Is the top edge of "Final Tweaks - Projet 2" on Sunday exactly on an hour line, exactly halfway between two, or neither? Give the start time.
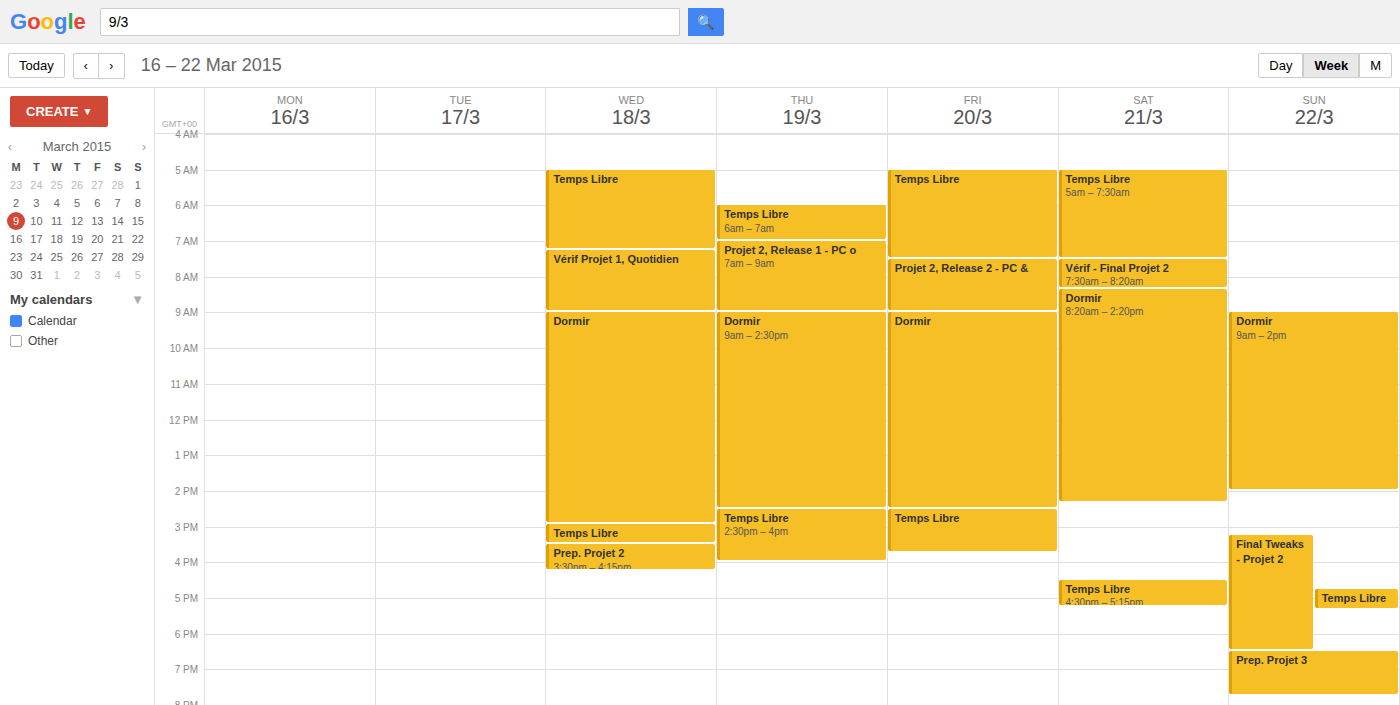
3:15 PM -- neither: a quarter of the way from the 3 PM line to the 4 PM line.